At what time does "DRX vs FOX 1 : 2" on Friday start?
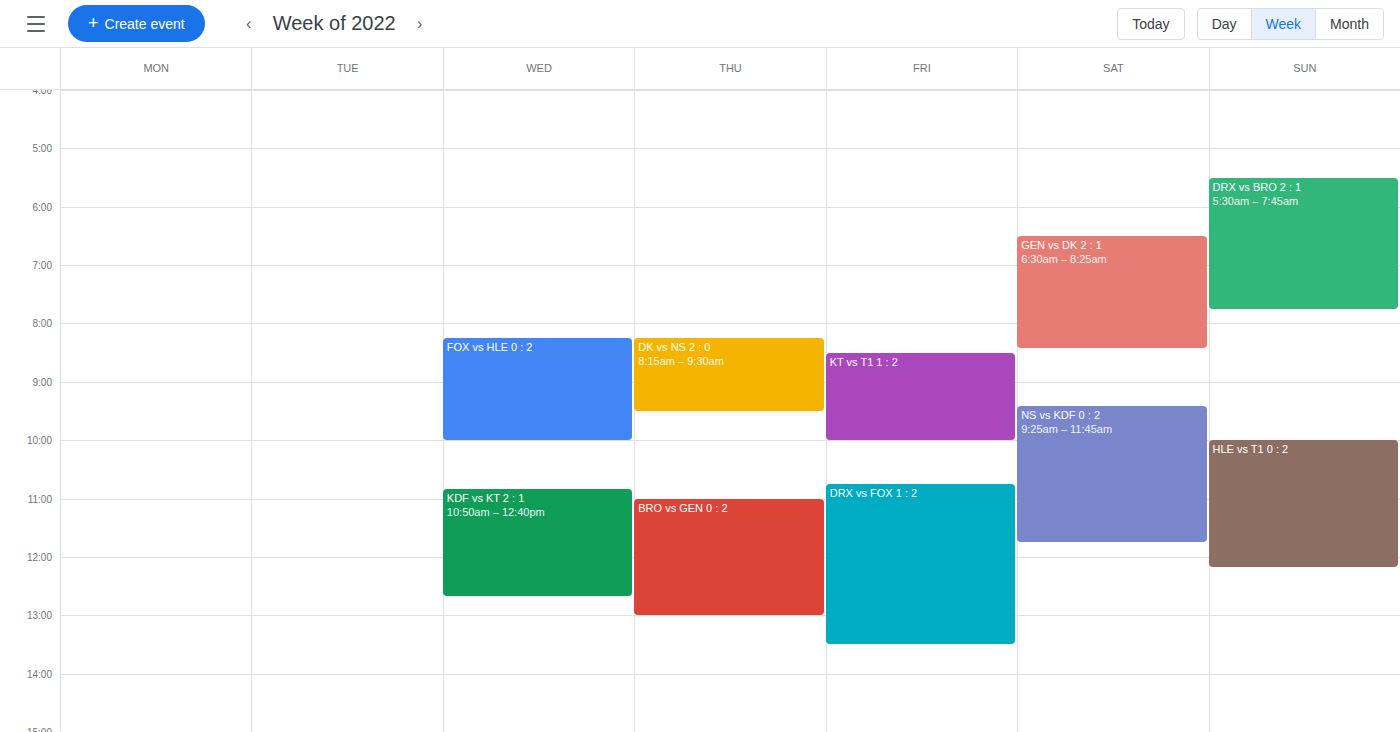
10:45 AM